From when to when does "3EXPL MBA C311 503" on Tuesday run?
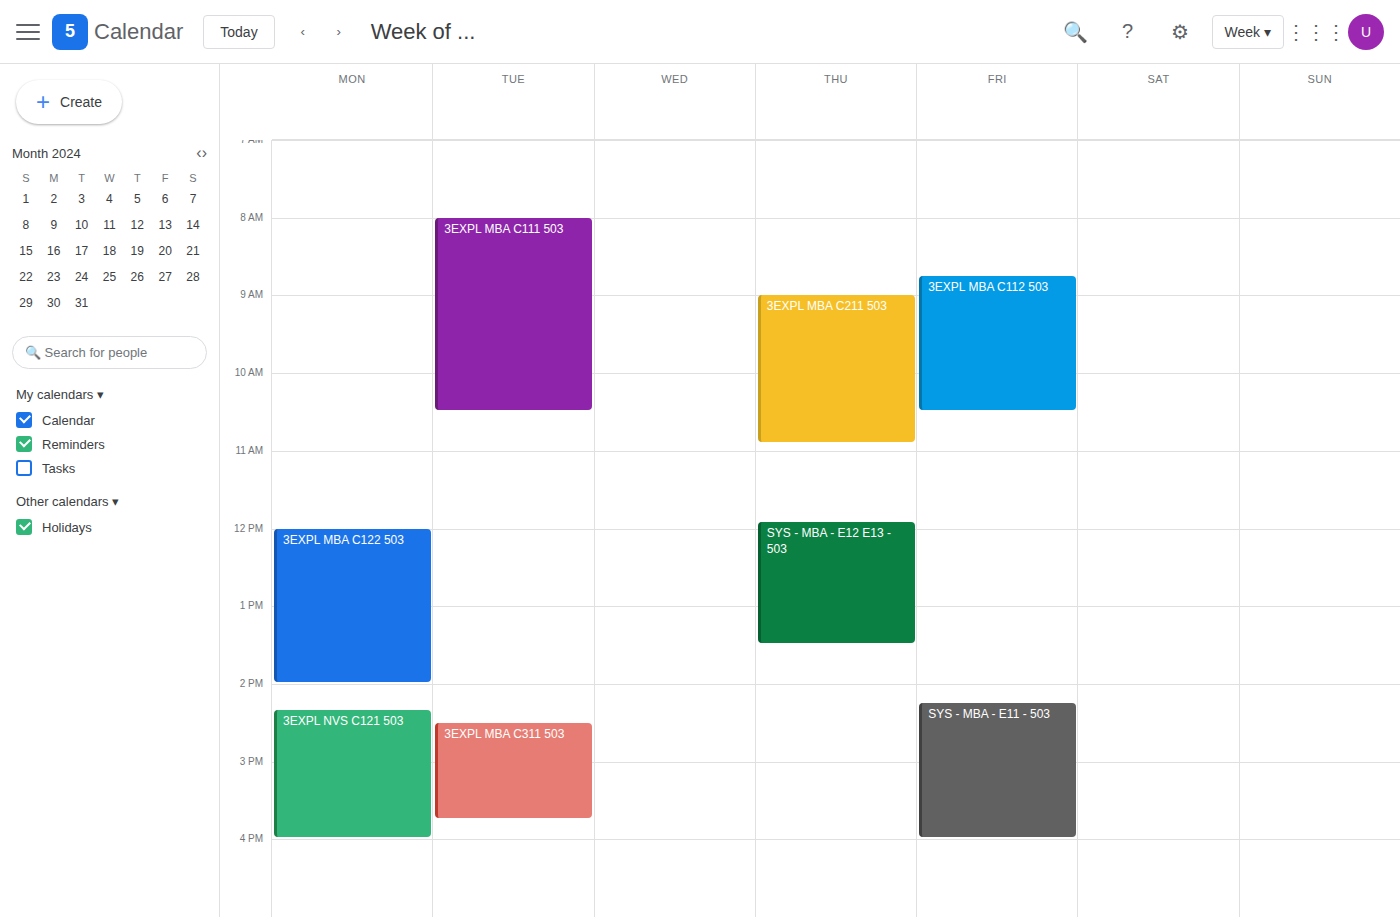
2:30 PM to 3:45 PM